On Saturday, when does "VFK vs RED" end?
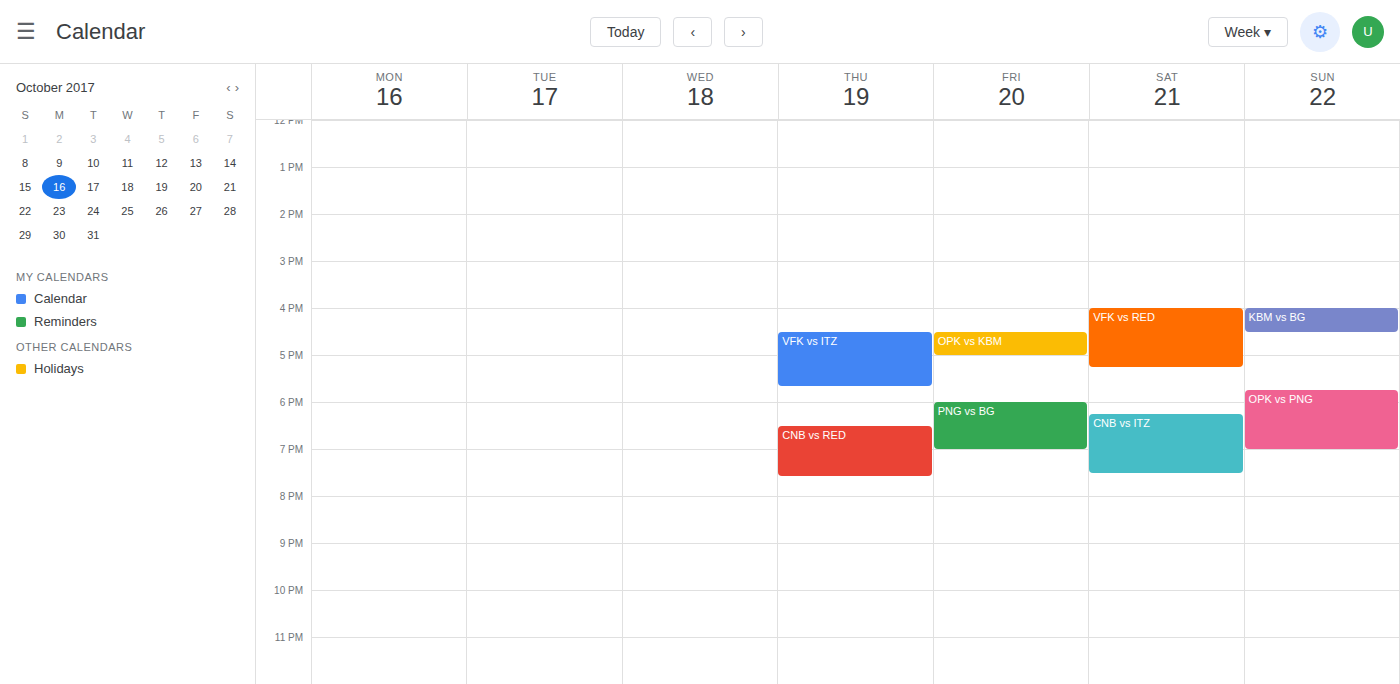
5:15 PM